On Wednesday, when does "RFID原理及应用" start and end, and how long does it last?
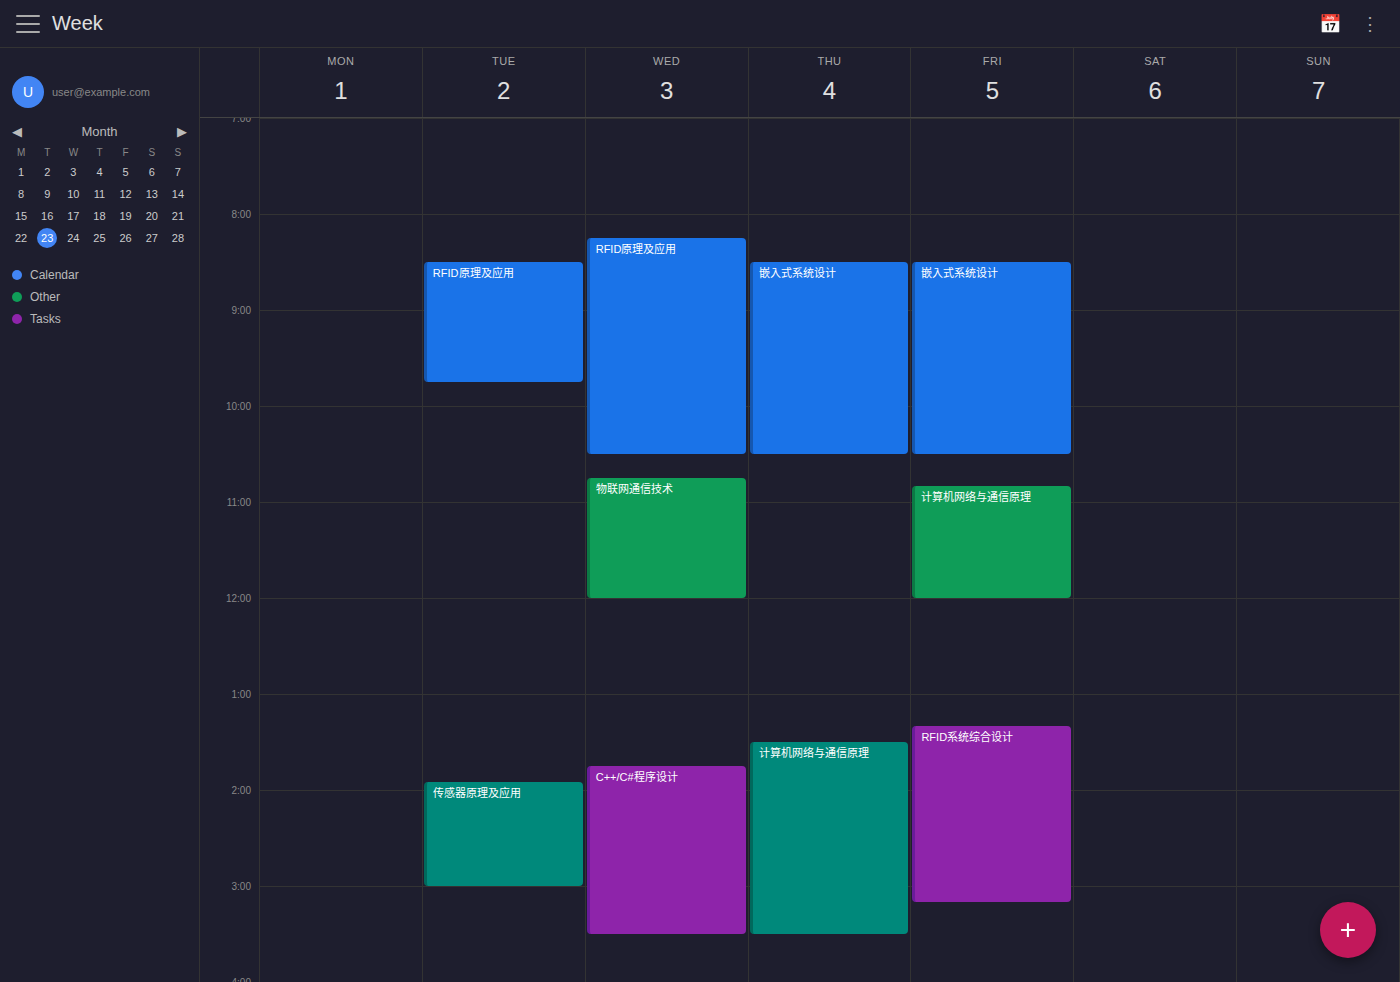
8:15 AM to 10:30 AM, 2 hours 15 minutes